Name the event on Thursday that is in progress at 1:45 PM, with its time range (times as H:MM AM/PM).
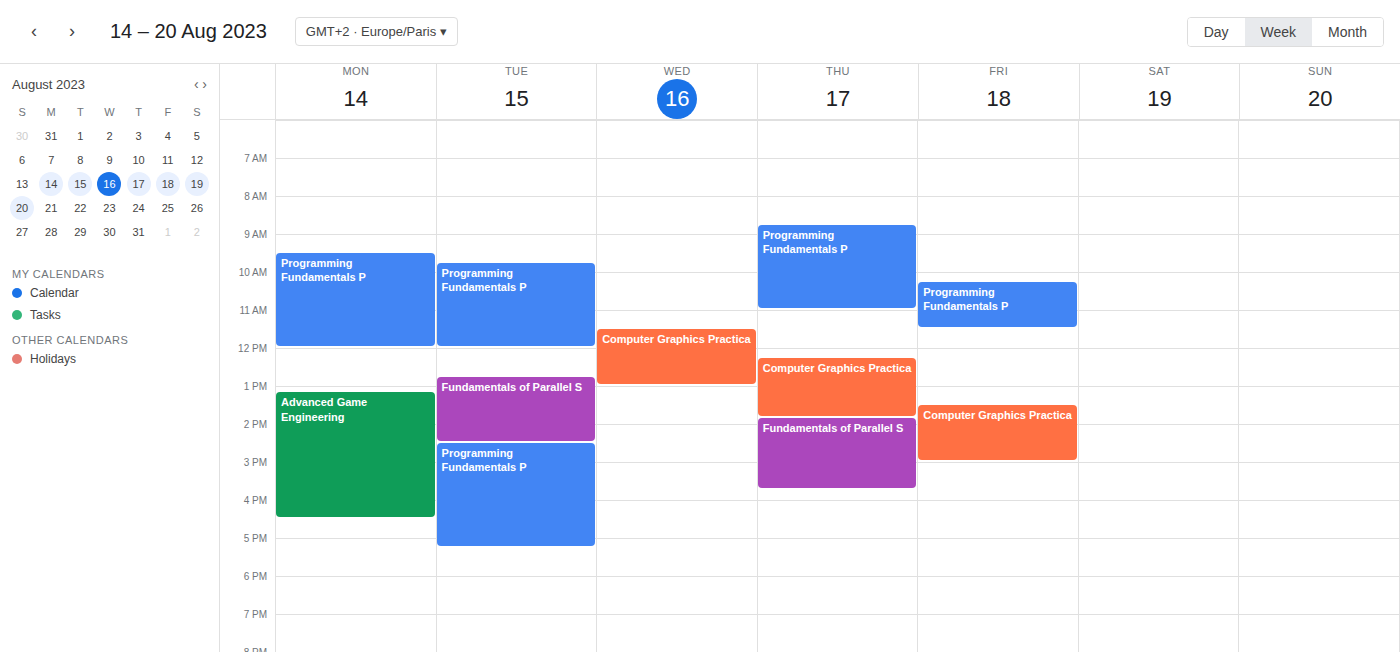
"Computer Graphics Practica", 12:15 PM to 1:50 PM